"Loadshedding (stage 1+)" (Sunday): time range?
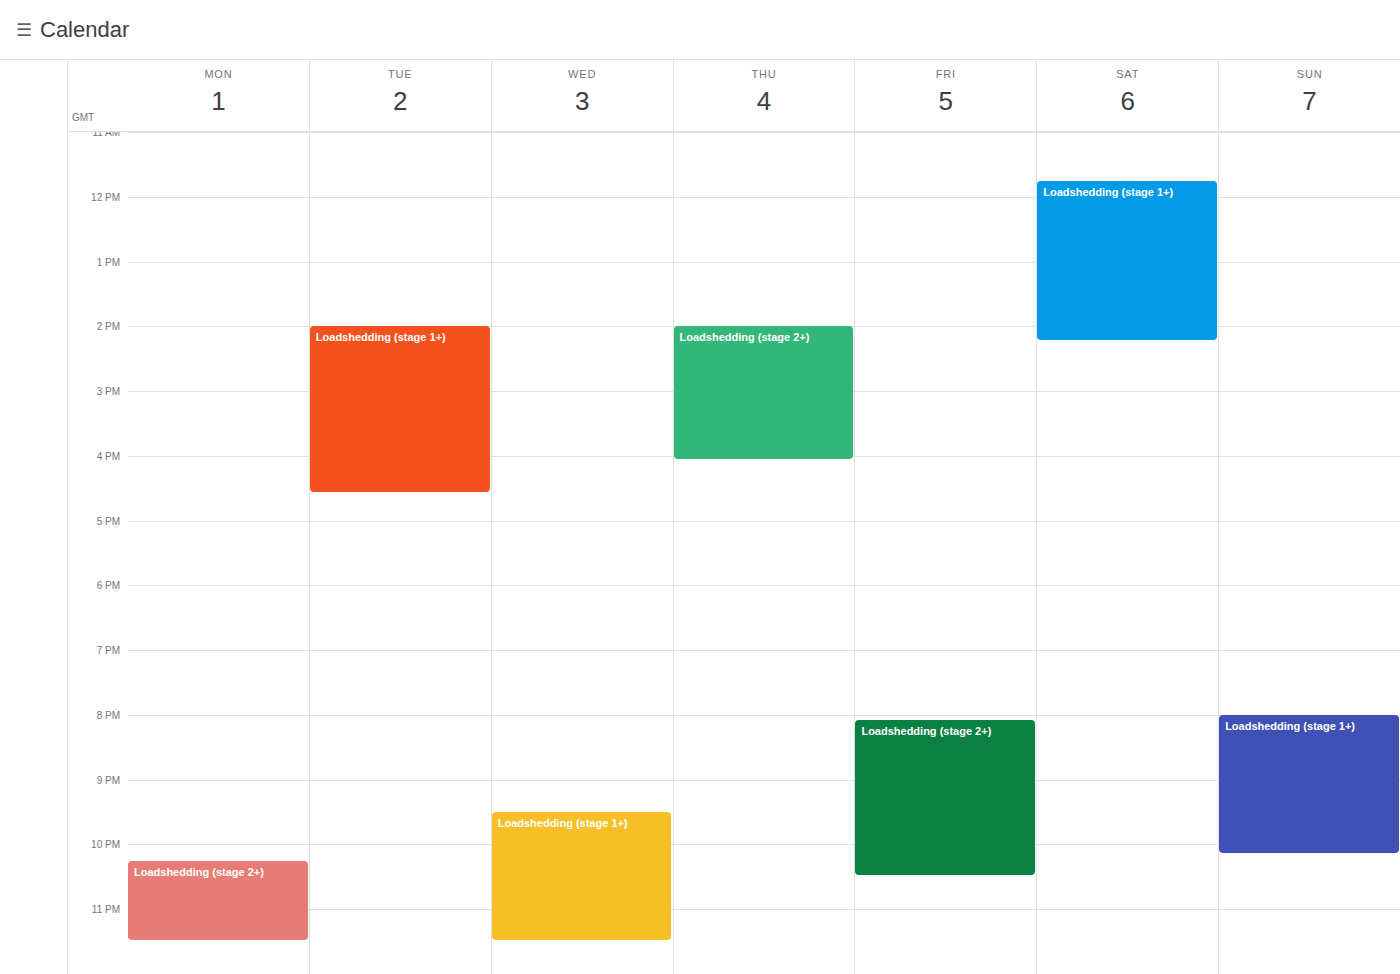
8:00 PM to 10:10 PM